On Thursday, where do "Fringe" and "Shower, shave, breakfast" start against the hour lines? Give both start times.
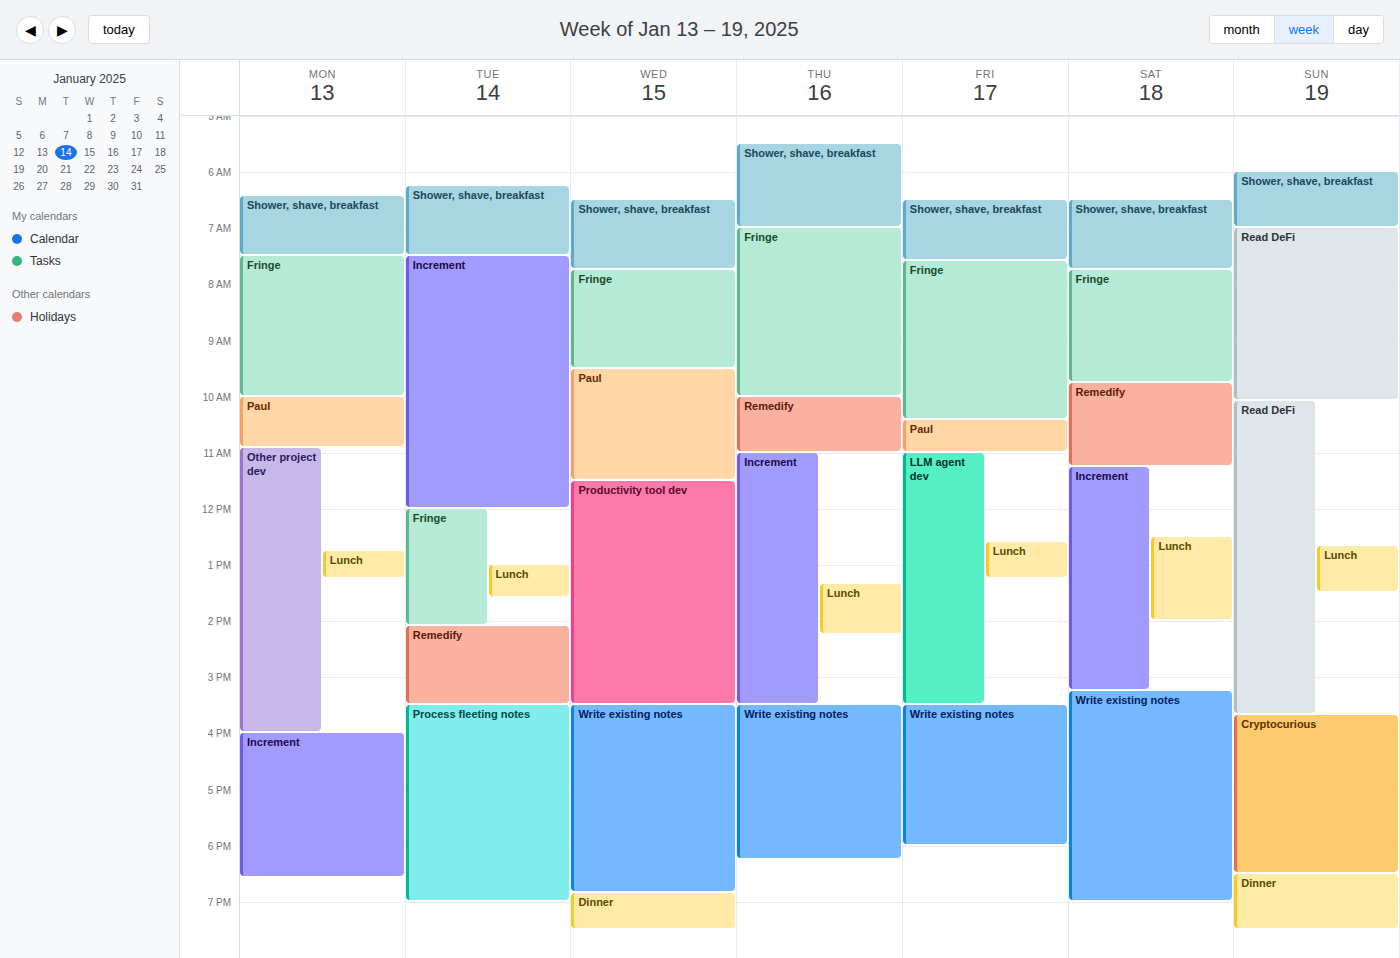
"Fringe": 7:00 AM, exactly on the 7 AM line. "Shower, shave, breakfast": 5:30 AM, halfway between the 5 AM and 6 AM lines.